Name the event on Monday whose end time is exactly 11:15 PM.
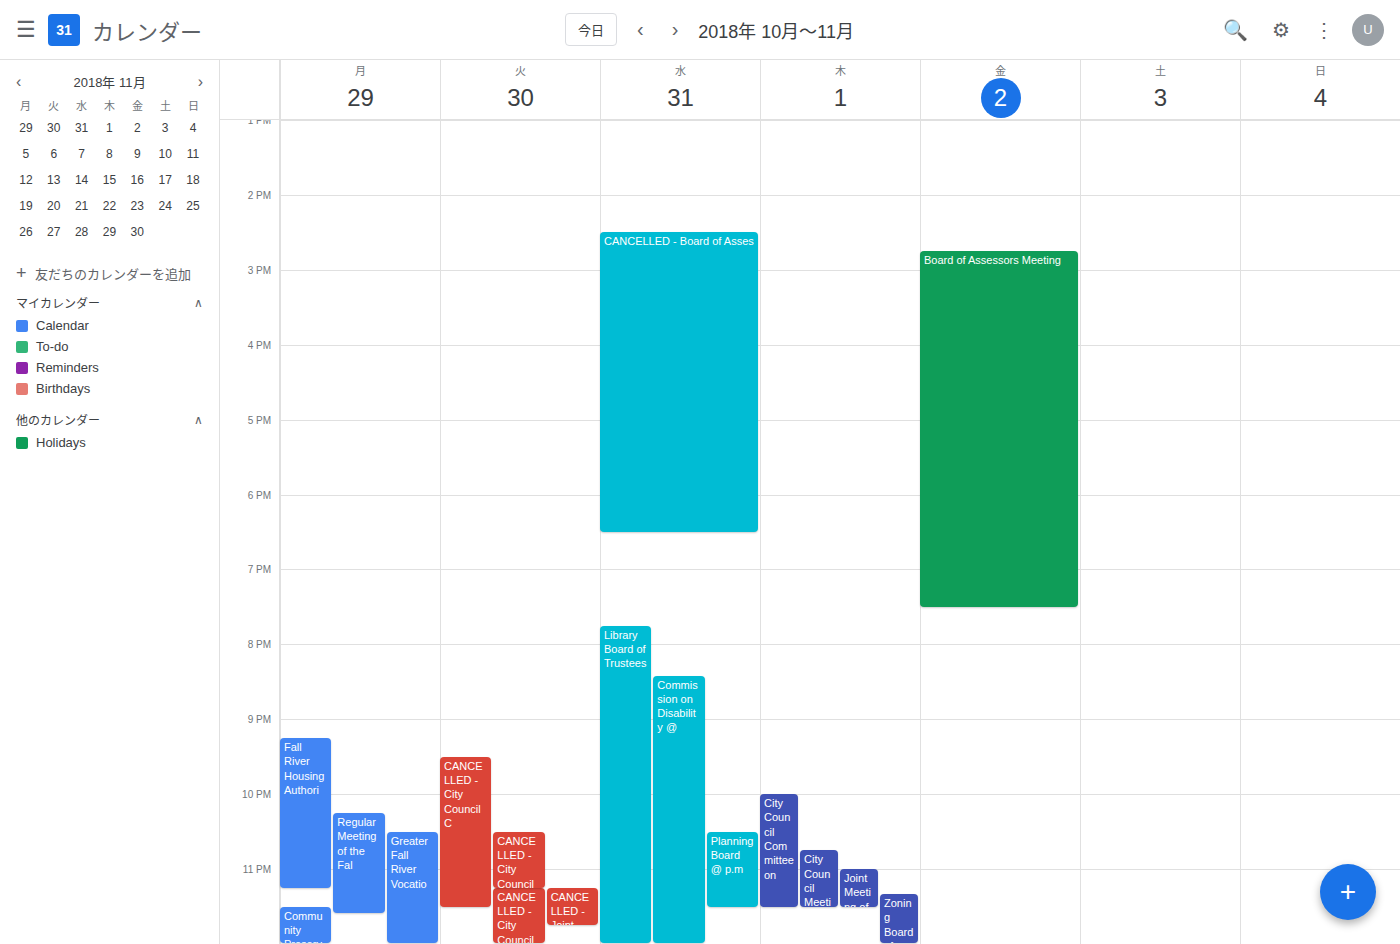
"Fall River Housing Authori"